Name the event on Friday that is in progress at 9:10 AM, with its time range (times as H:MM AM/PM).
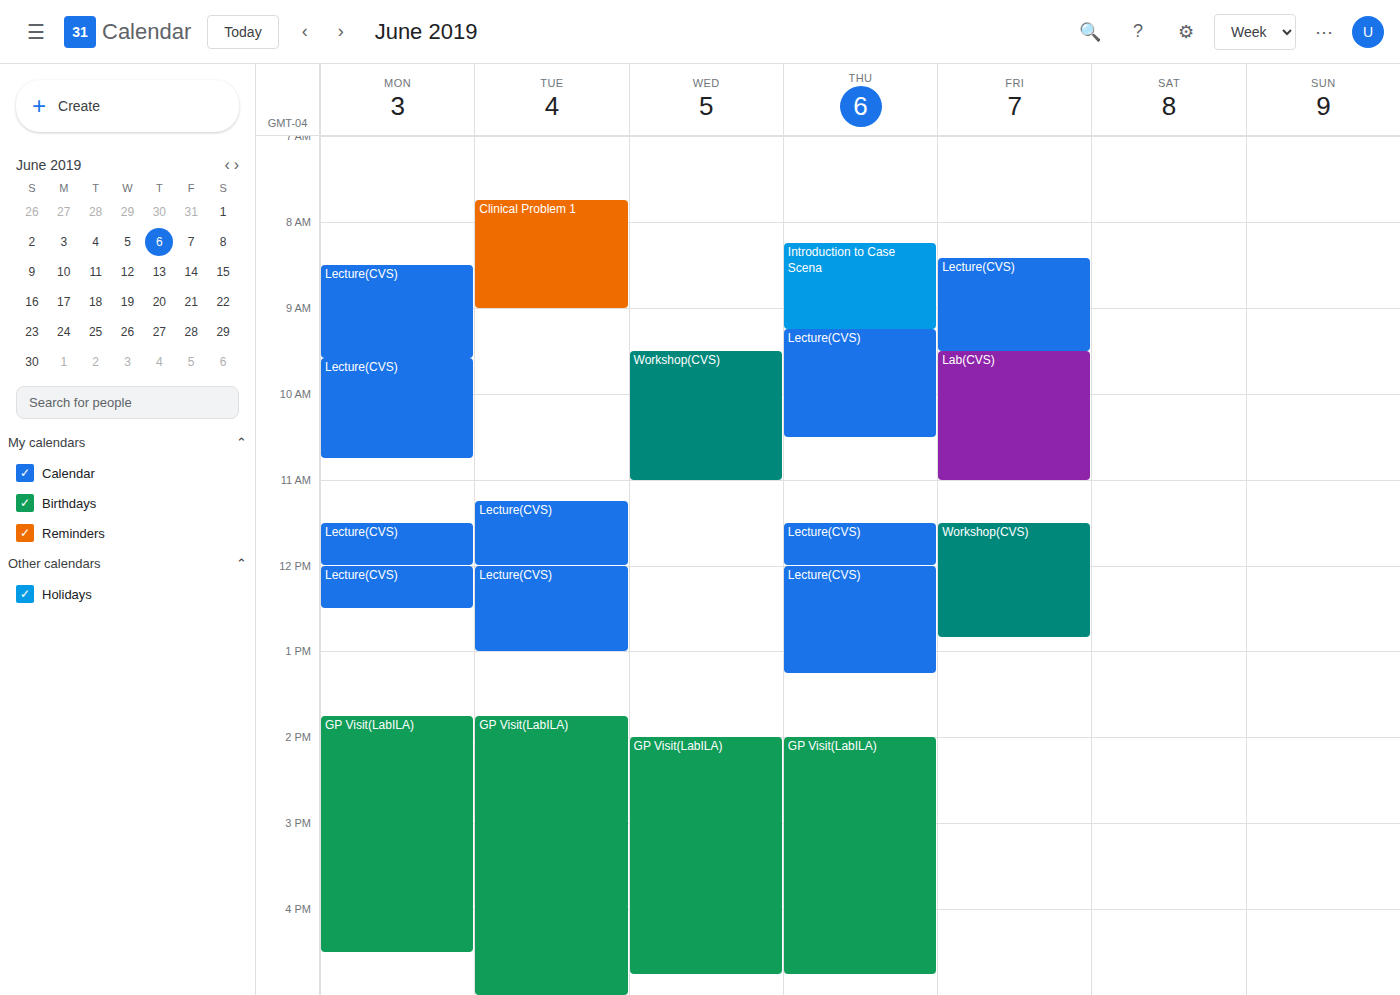
"Lecture(CVS)", 8:25 AM to 9:30 AM